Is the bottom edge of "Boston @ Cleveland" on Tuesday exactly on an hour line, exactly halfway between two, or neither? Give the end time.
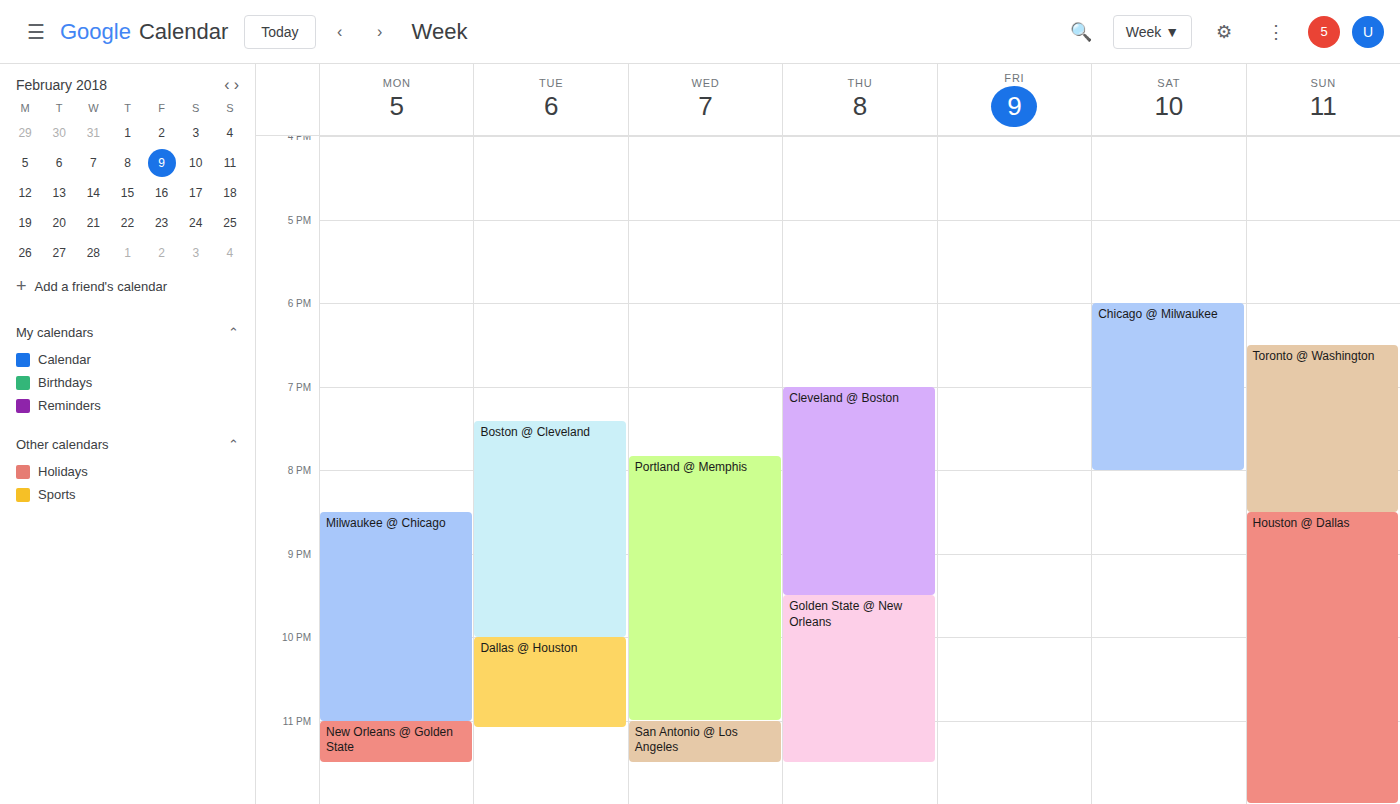
10:00 PM -- exactly on the 10 PM line.